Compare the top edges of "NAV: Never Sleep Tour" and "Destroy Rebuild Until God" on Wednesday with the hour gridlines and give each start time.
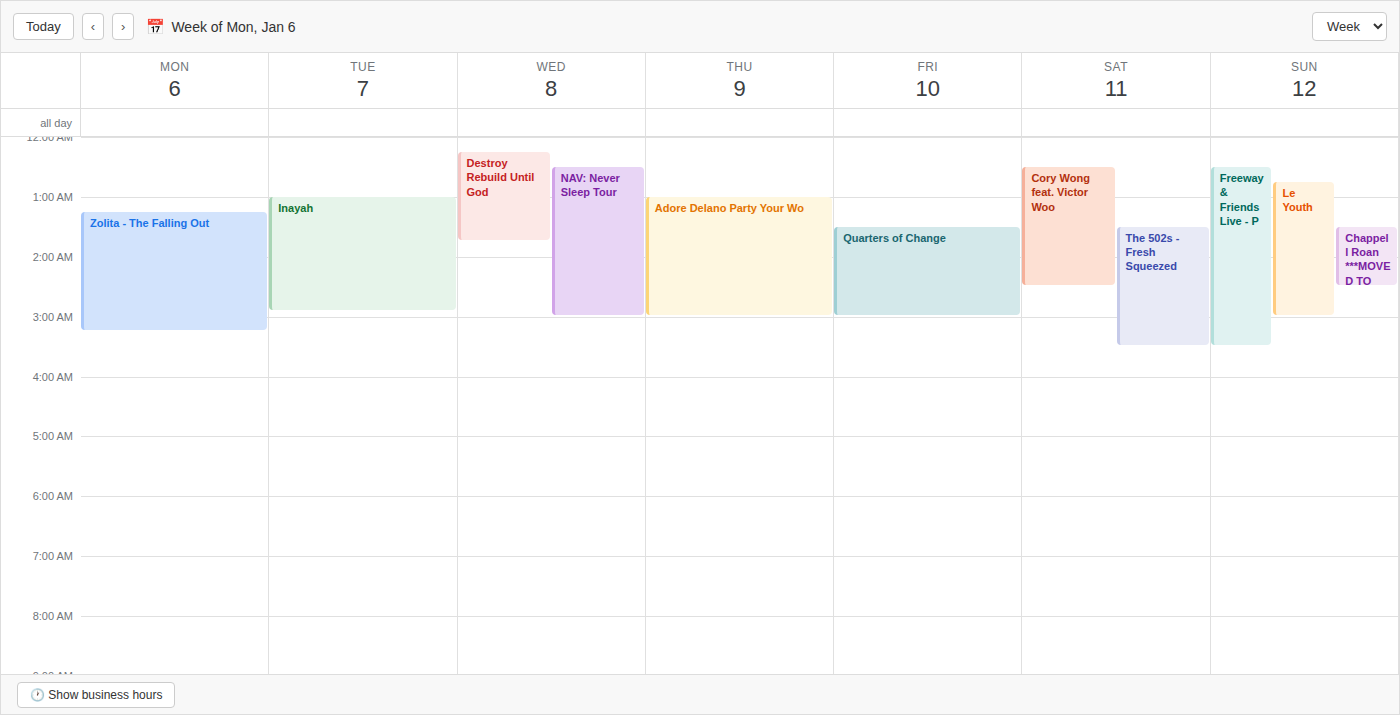
"NAV: Never Sleep Tour": 12:30 AM, halfway between the 12 AM and 1 AM lines. "Destroy Rebuild Until God": 12:15 AM, neither: a quarter of the way from the 12 AM line to the 1 AM line.